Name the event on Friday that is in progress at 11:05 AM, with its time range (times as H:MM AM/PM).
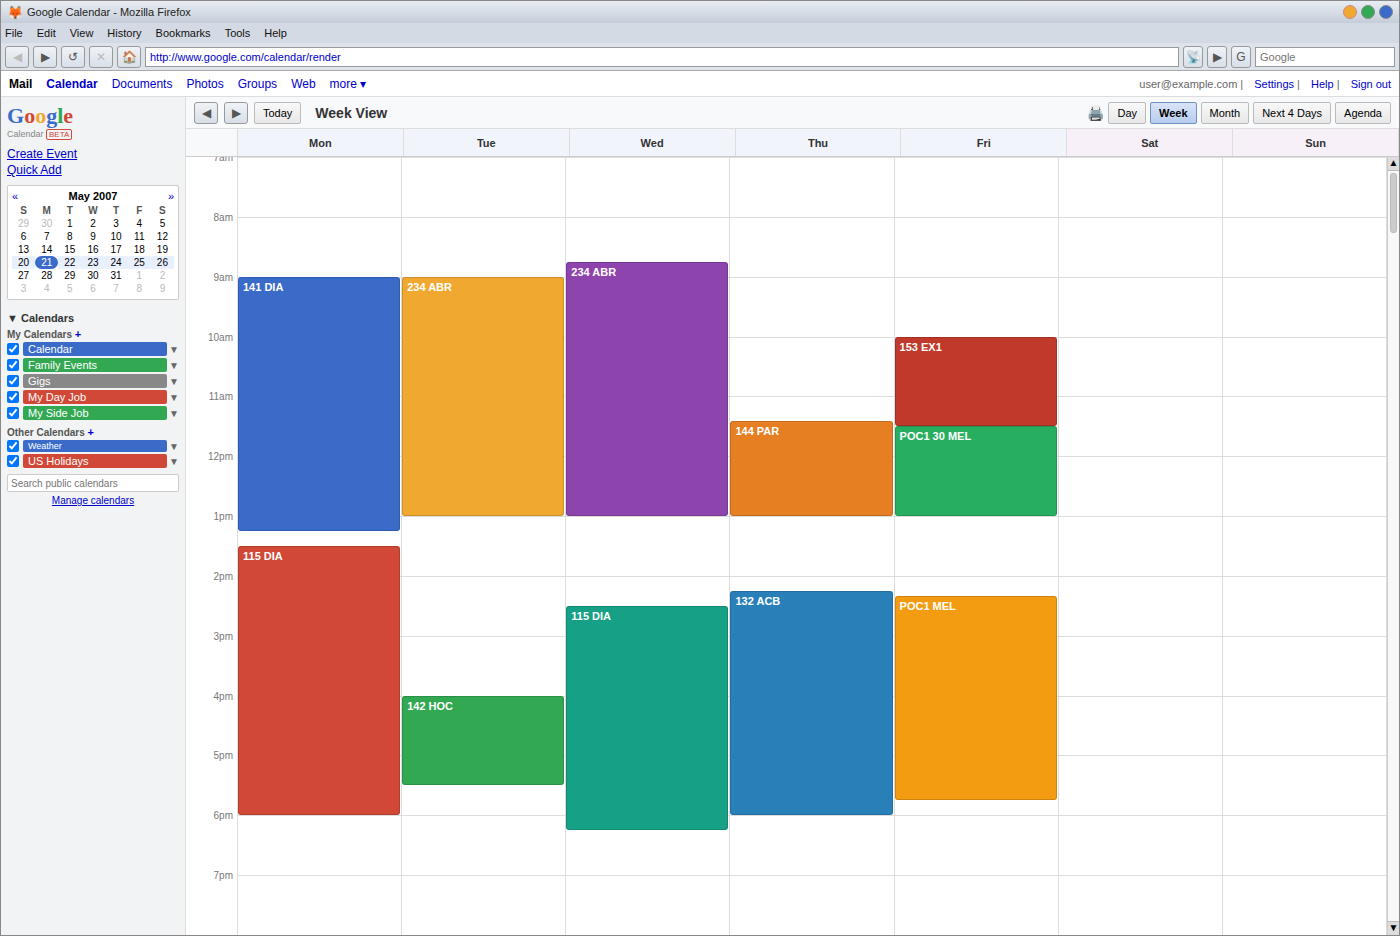
"153 EX1", 10:00 AM to 11:30 AM